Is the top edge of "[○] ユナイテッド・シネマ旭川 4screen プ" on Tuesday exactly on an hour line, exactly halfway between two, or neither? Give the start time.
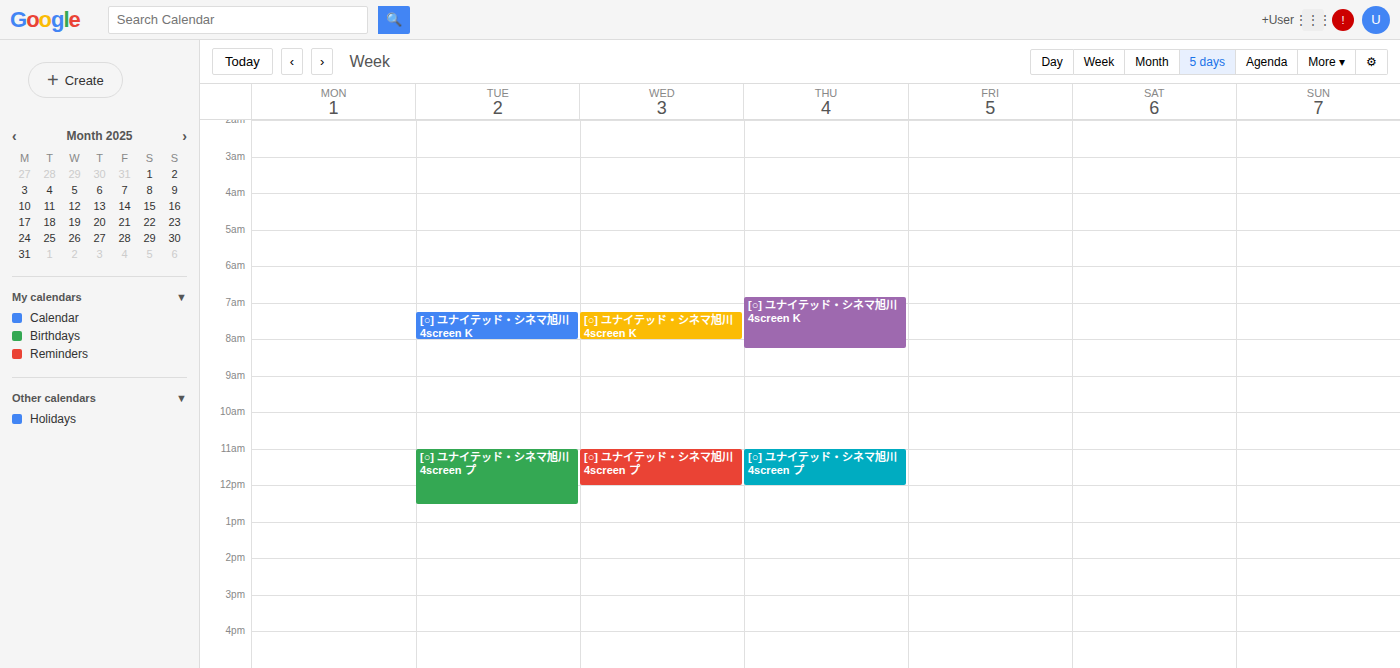
11:00 AM -- exactly on the 11 AM line.